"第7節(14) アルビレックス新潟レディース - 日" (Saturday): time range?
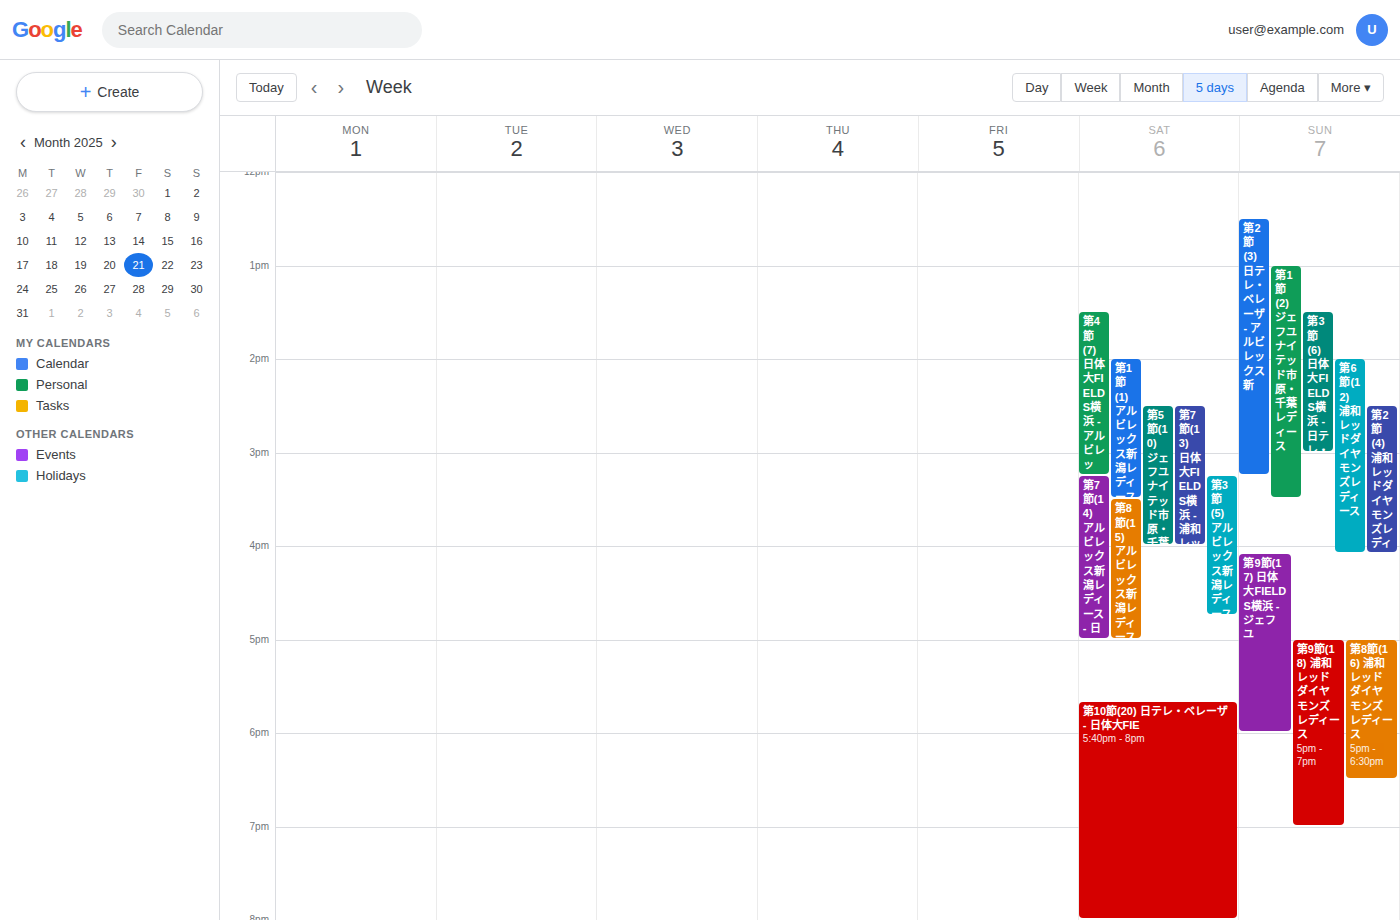
3:15 PM to 5:00 PM